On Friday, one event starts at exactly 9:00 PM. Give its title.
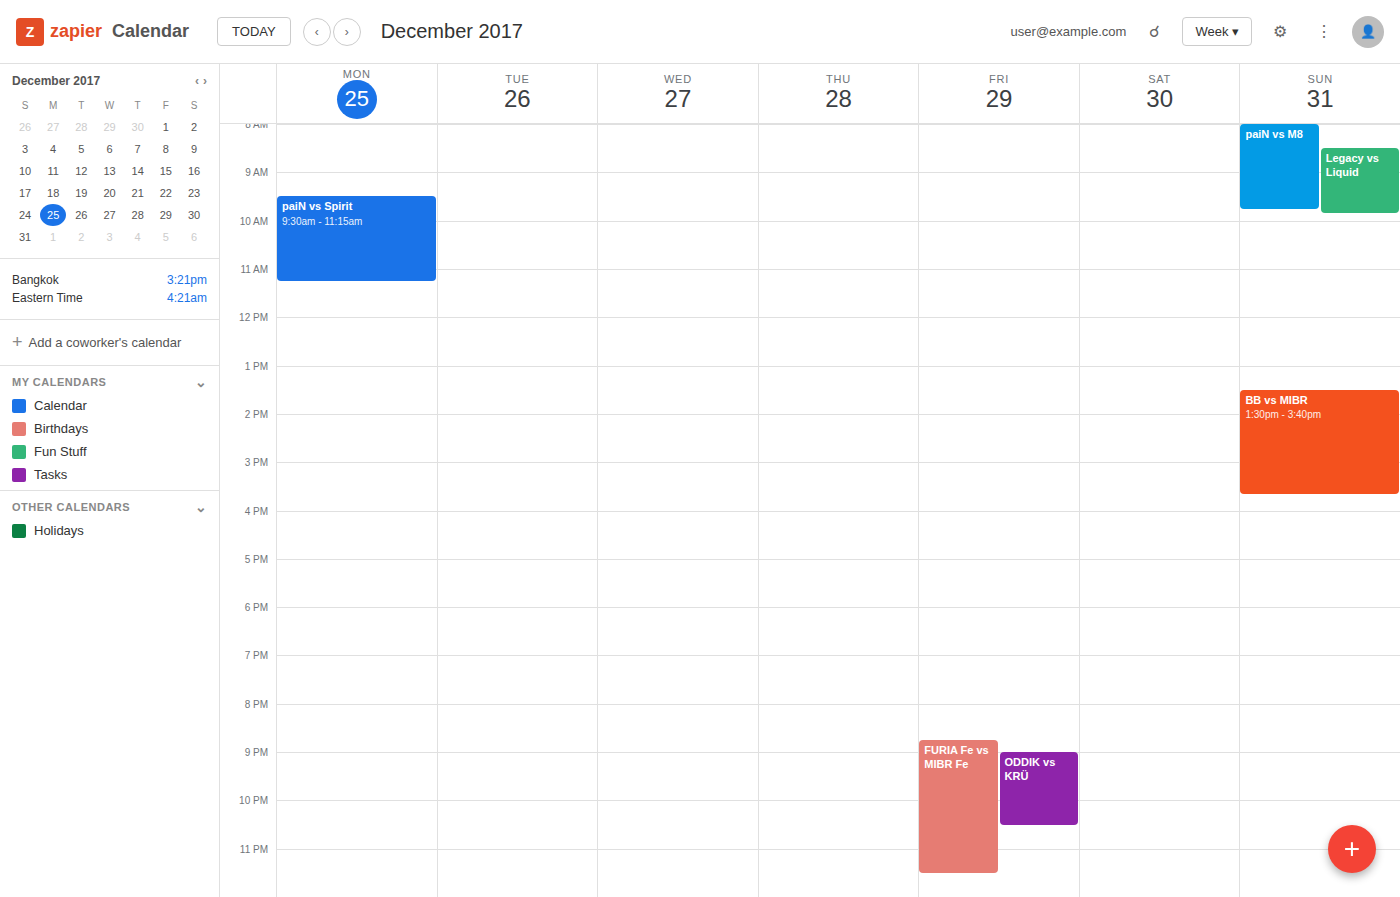
"ODDIK vs KRÜ"